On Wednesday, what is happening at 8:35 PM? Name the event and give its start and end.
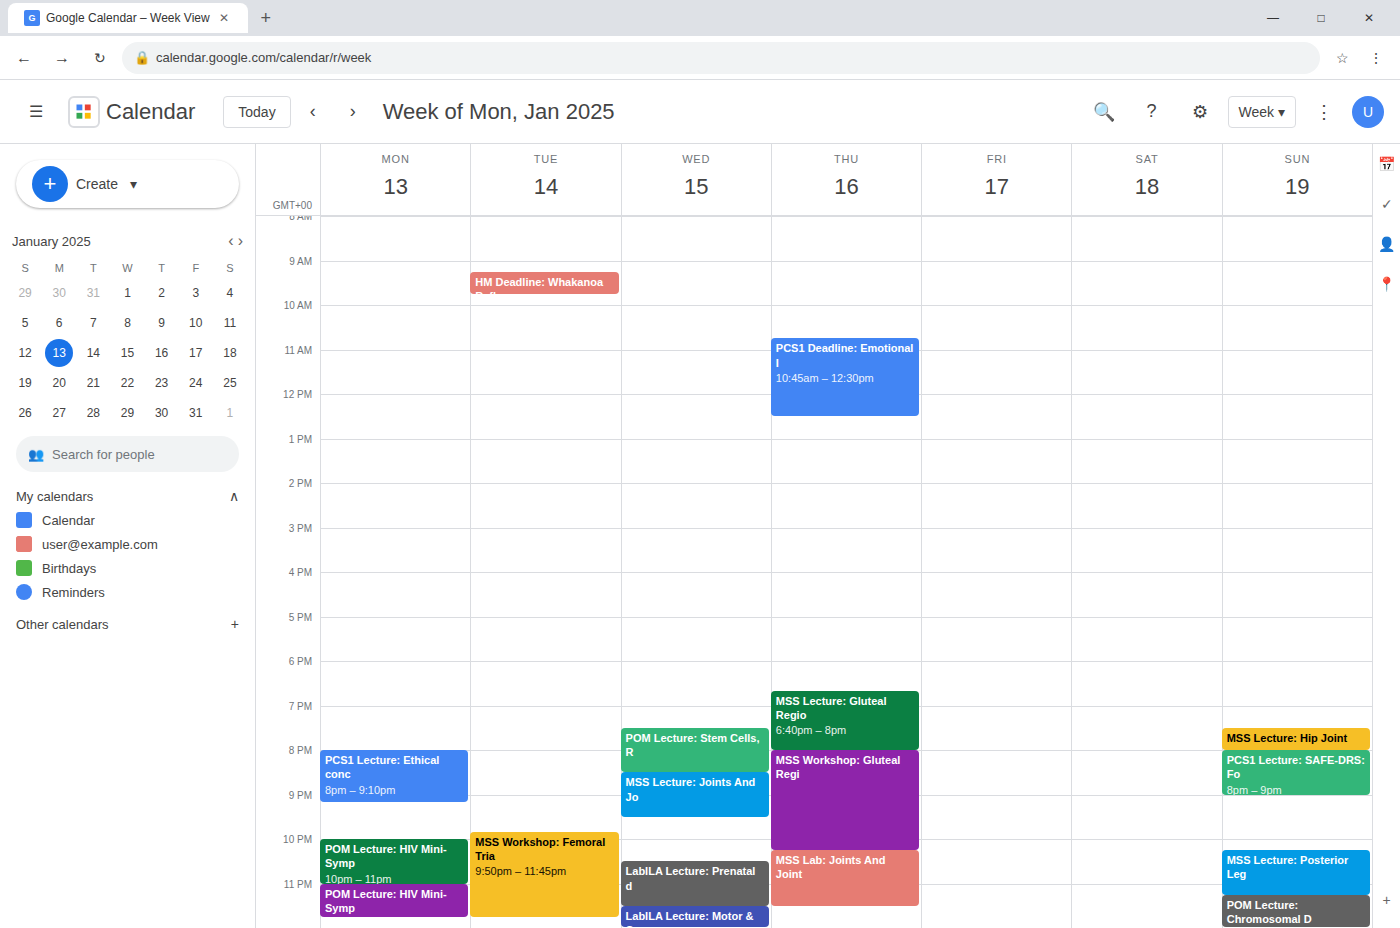
"MSS Lecture: Joints And Jo", 8:30 PM to 9:30 PM